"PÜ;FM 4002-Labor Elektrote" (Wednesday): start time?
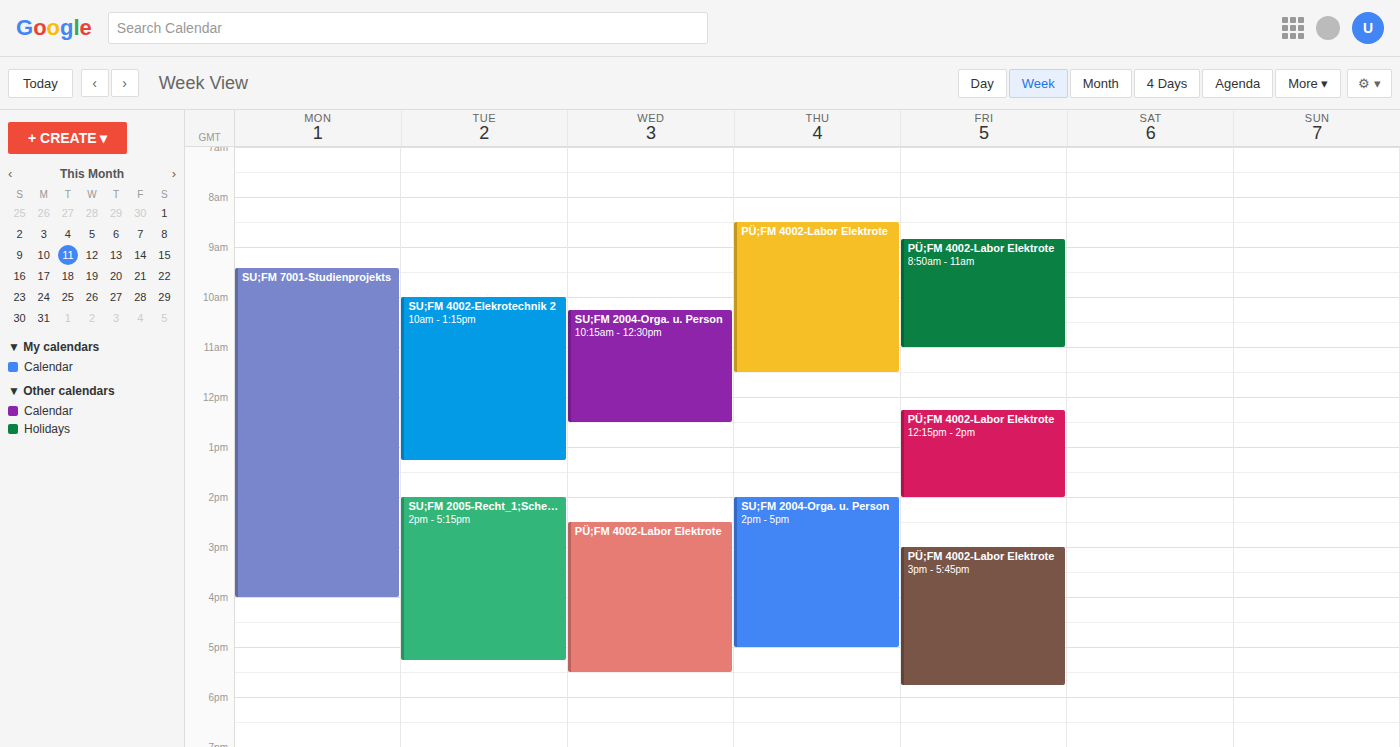
2:30 PM